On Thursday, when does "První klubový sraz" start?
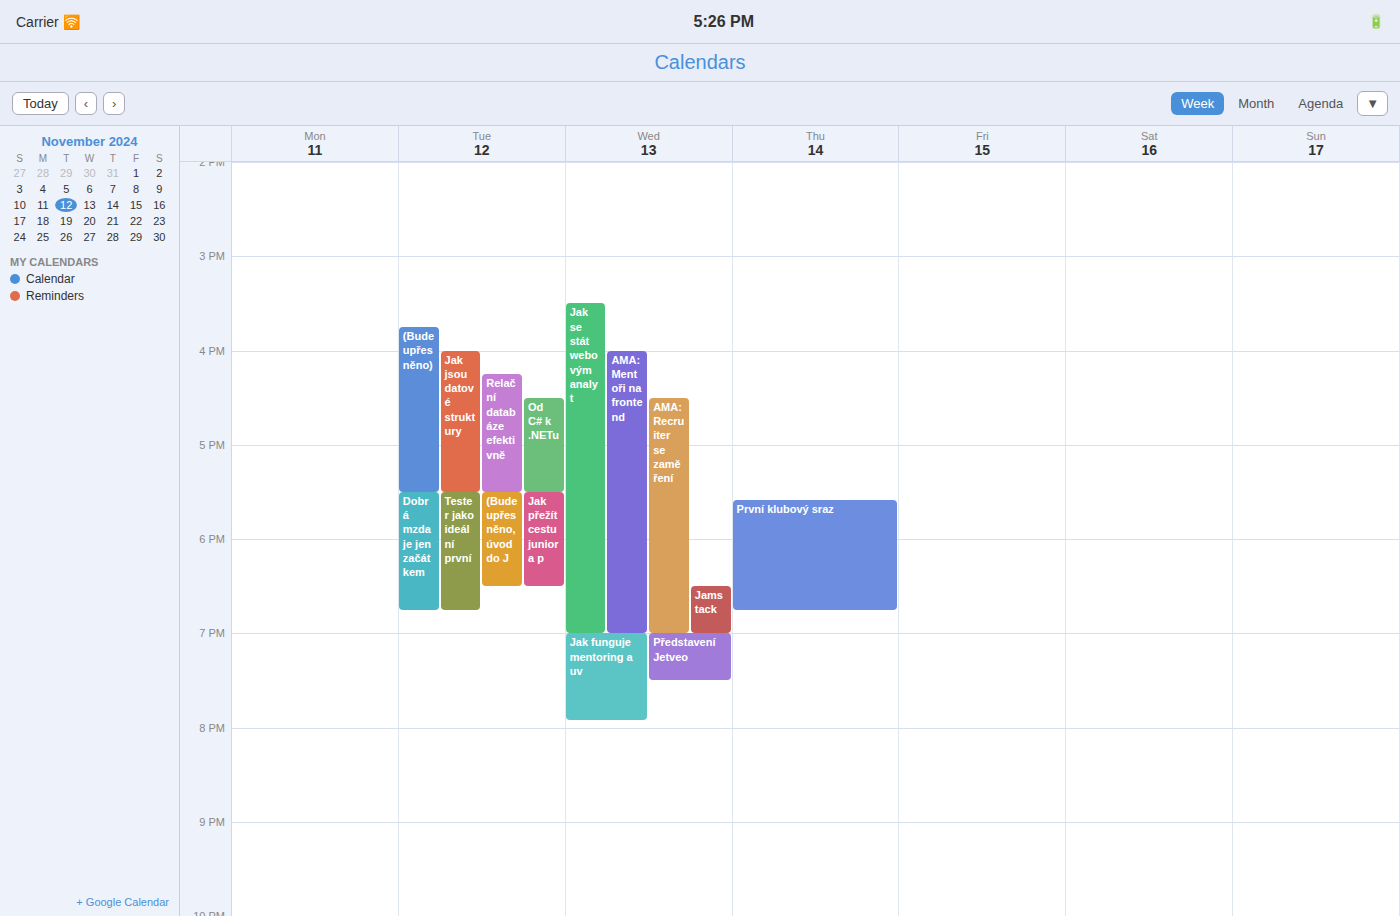
5:35 PM